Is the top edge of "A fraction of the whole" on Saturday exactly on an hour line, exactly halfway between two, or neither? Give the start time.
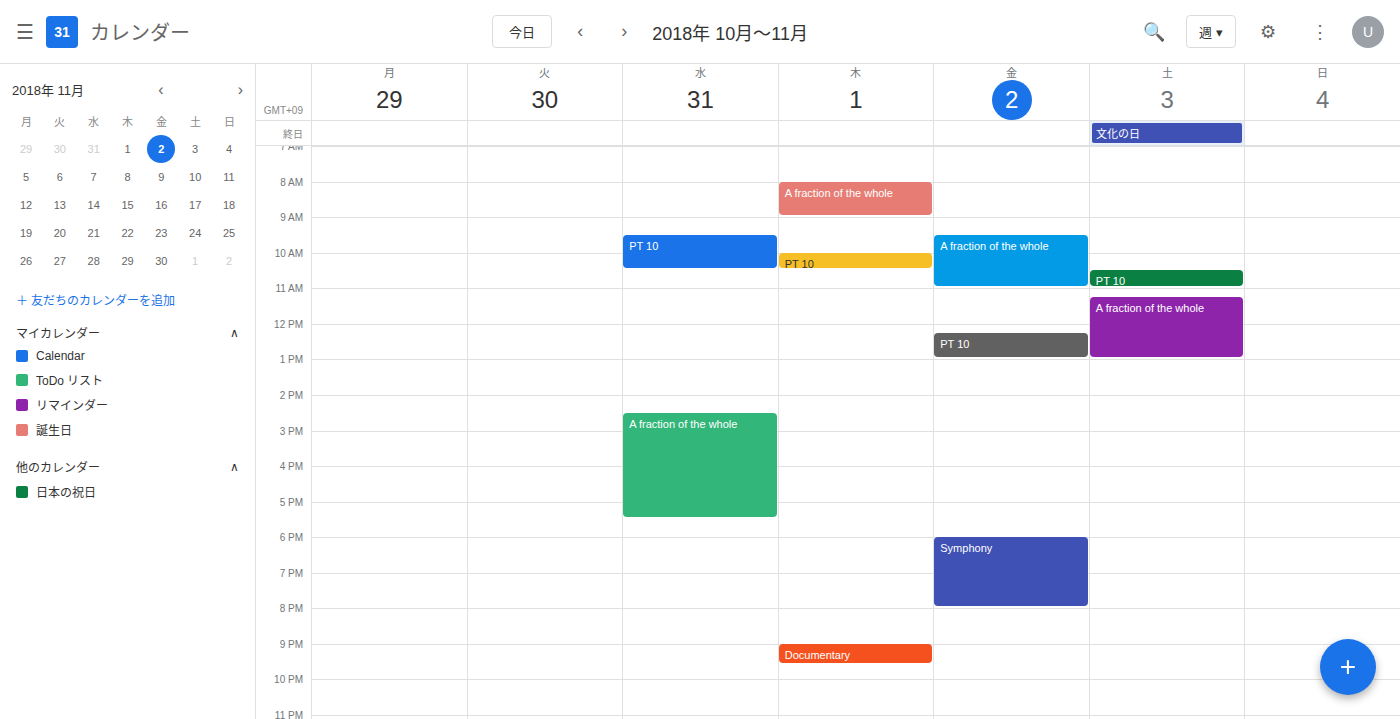
11:15 AM -- neither: a quarter of the way from the 11 AM line to the 12 PM line.